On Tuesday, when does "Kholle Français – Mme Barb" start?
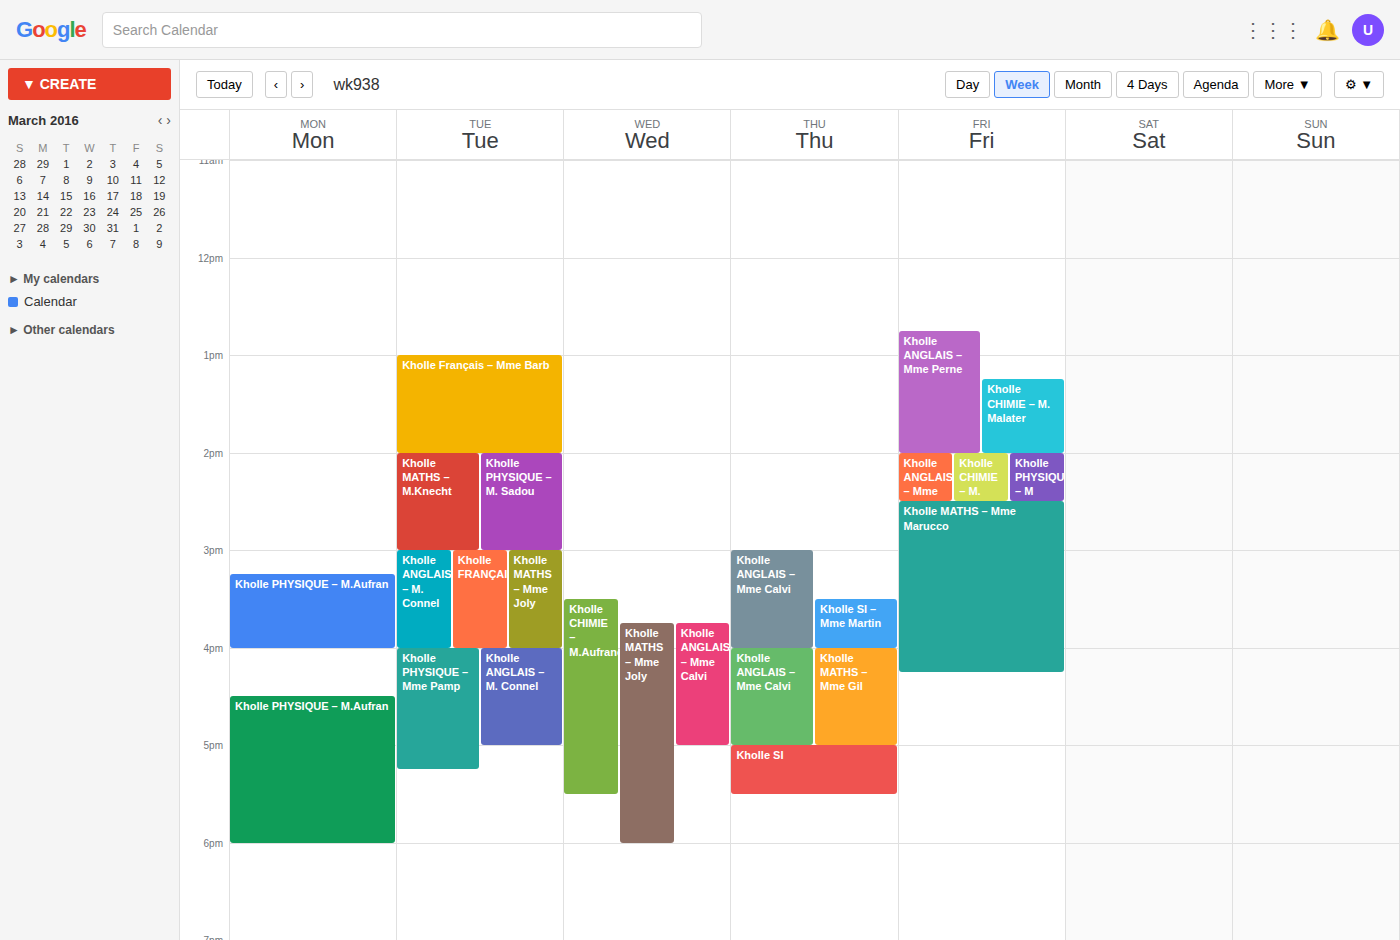
1:00 PM